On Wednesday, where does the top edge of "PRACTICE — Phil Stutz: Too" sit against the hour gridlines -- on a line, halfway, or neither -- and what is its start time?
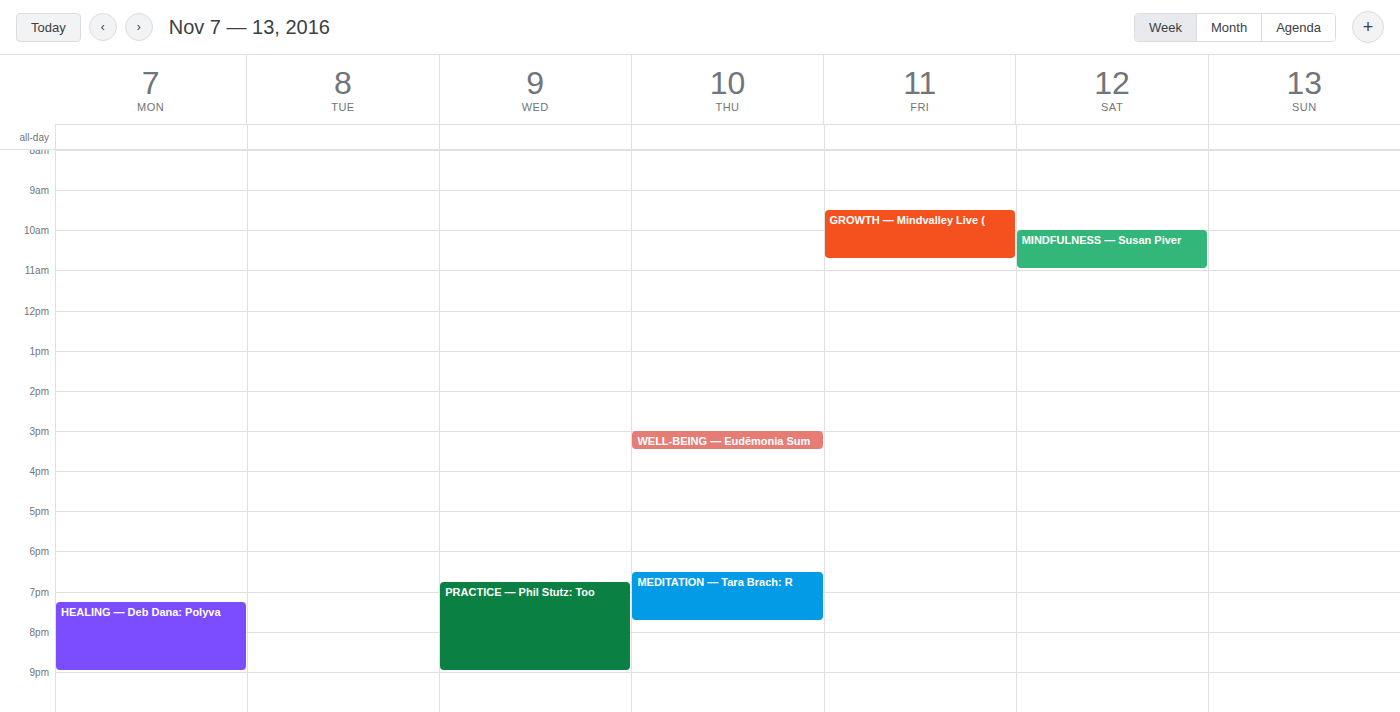
6:45 PM -- neither: three quarters of the way from the 6 PM line to the 7 PM line.